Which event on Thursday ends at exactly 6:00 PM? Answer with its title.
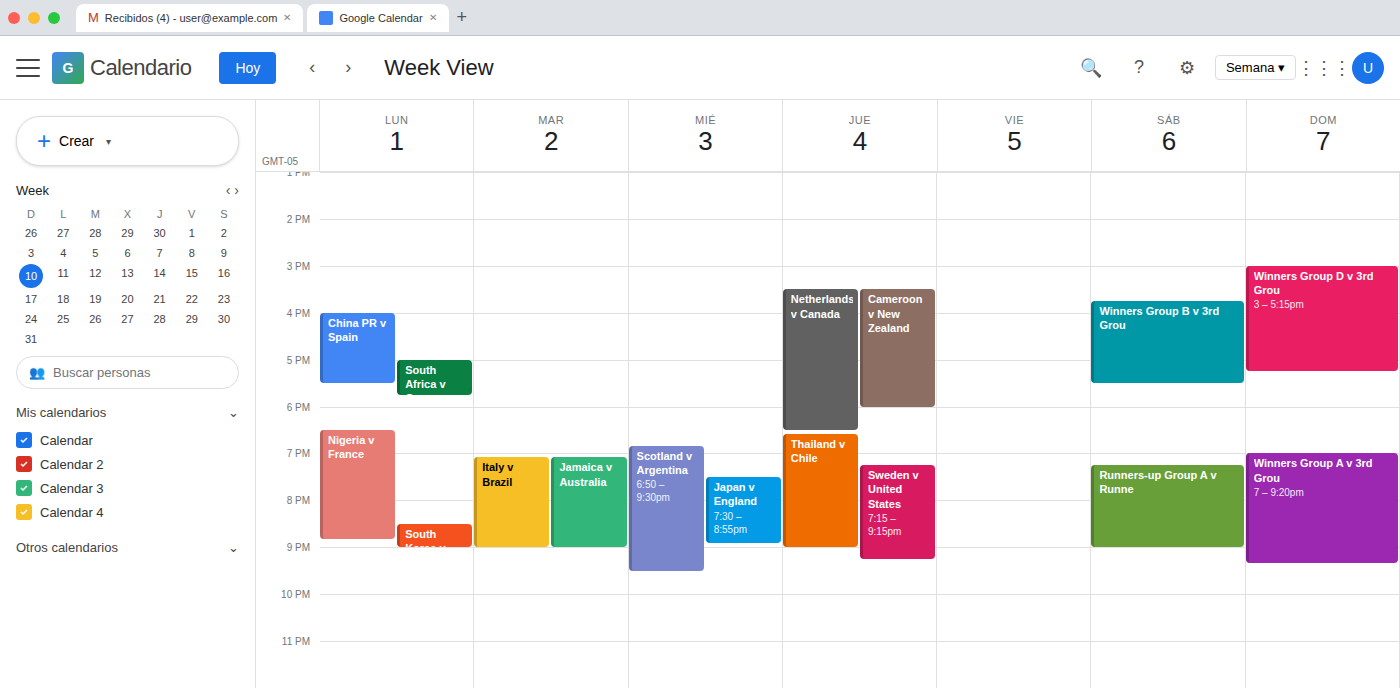
"Cameroon v New Zealand"